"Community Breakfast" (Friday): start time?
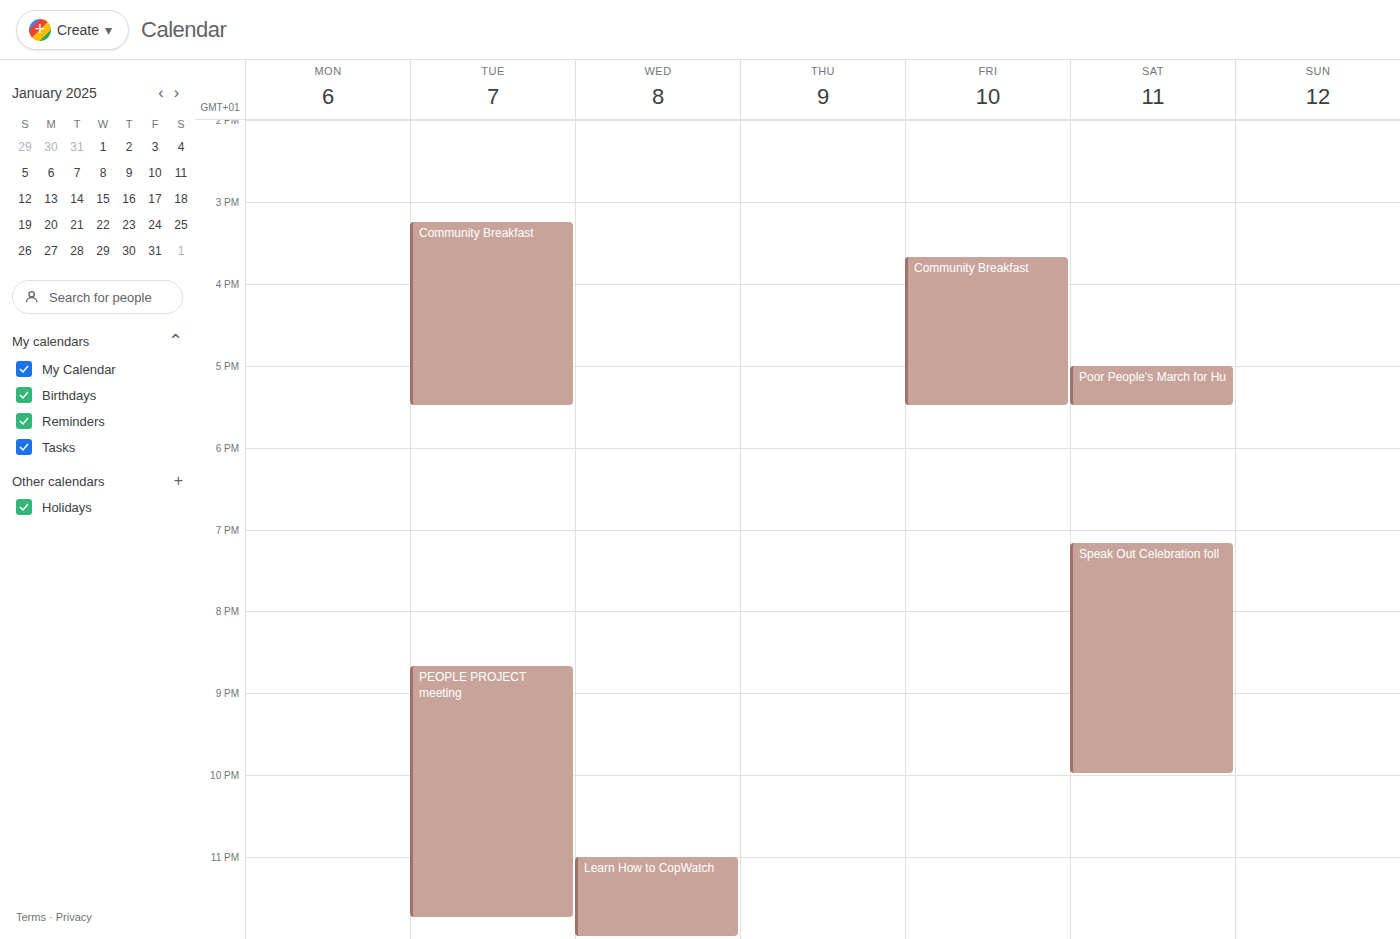
3:40 PM